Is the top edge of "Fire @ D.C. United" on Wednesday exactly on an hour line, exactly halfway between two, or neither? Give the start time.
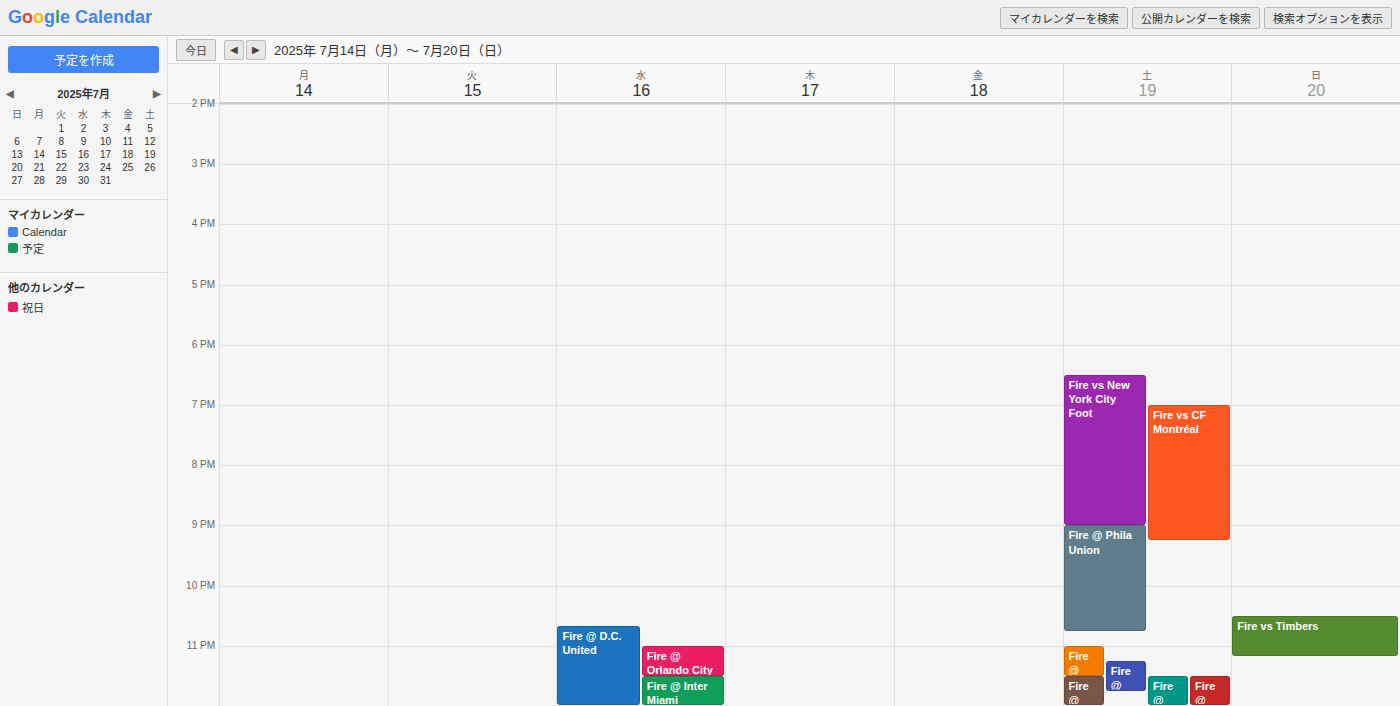
10:40 PM -- neither: 40 minutes below the 10 PM line and 20 minutes above the 11 PM line.